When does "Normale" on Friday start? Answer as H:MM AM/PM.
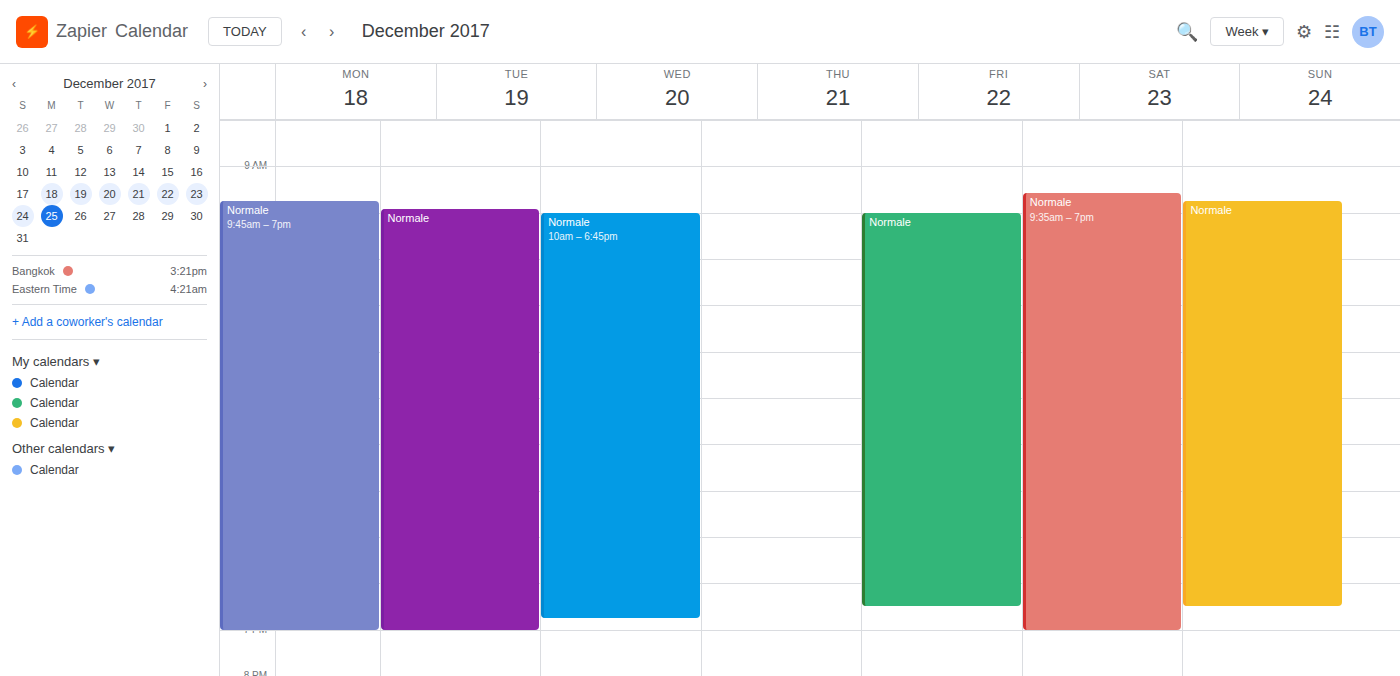
10:00 AM